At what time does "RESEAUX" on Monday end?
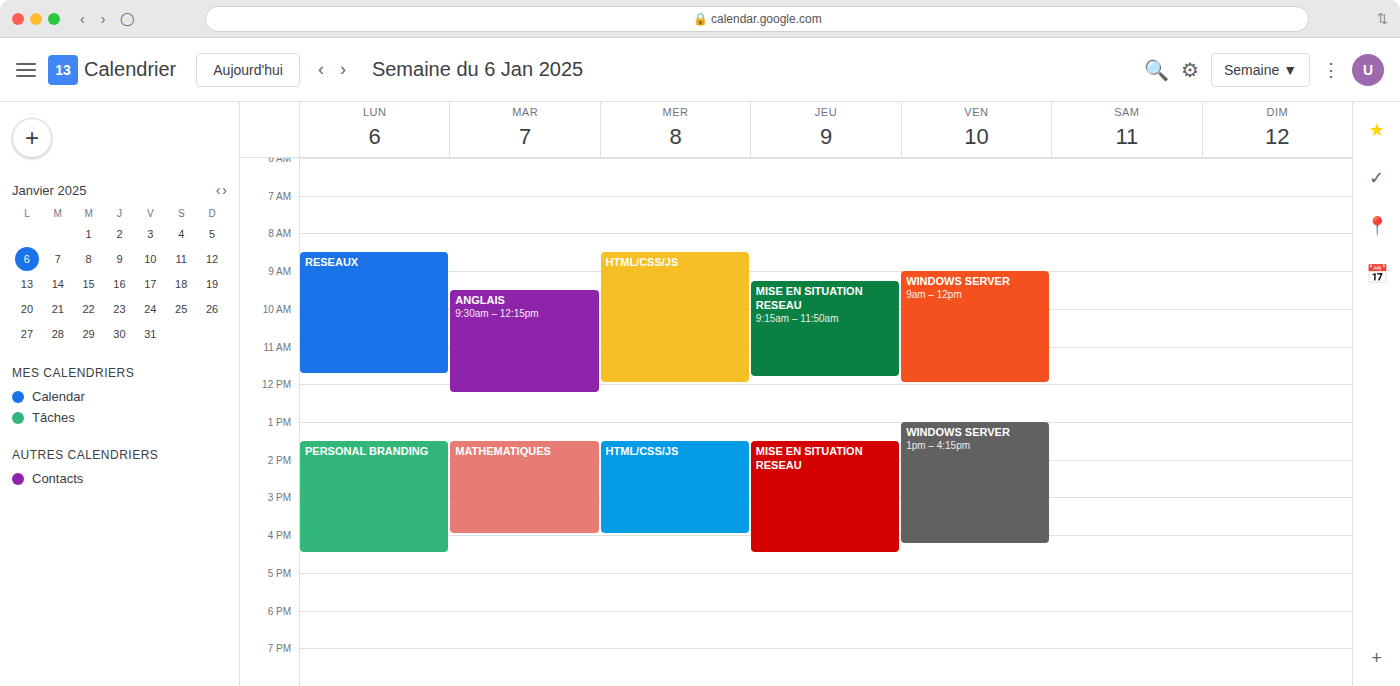
11:45 AM